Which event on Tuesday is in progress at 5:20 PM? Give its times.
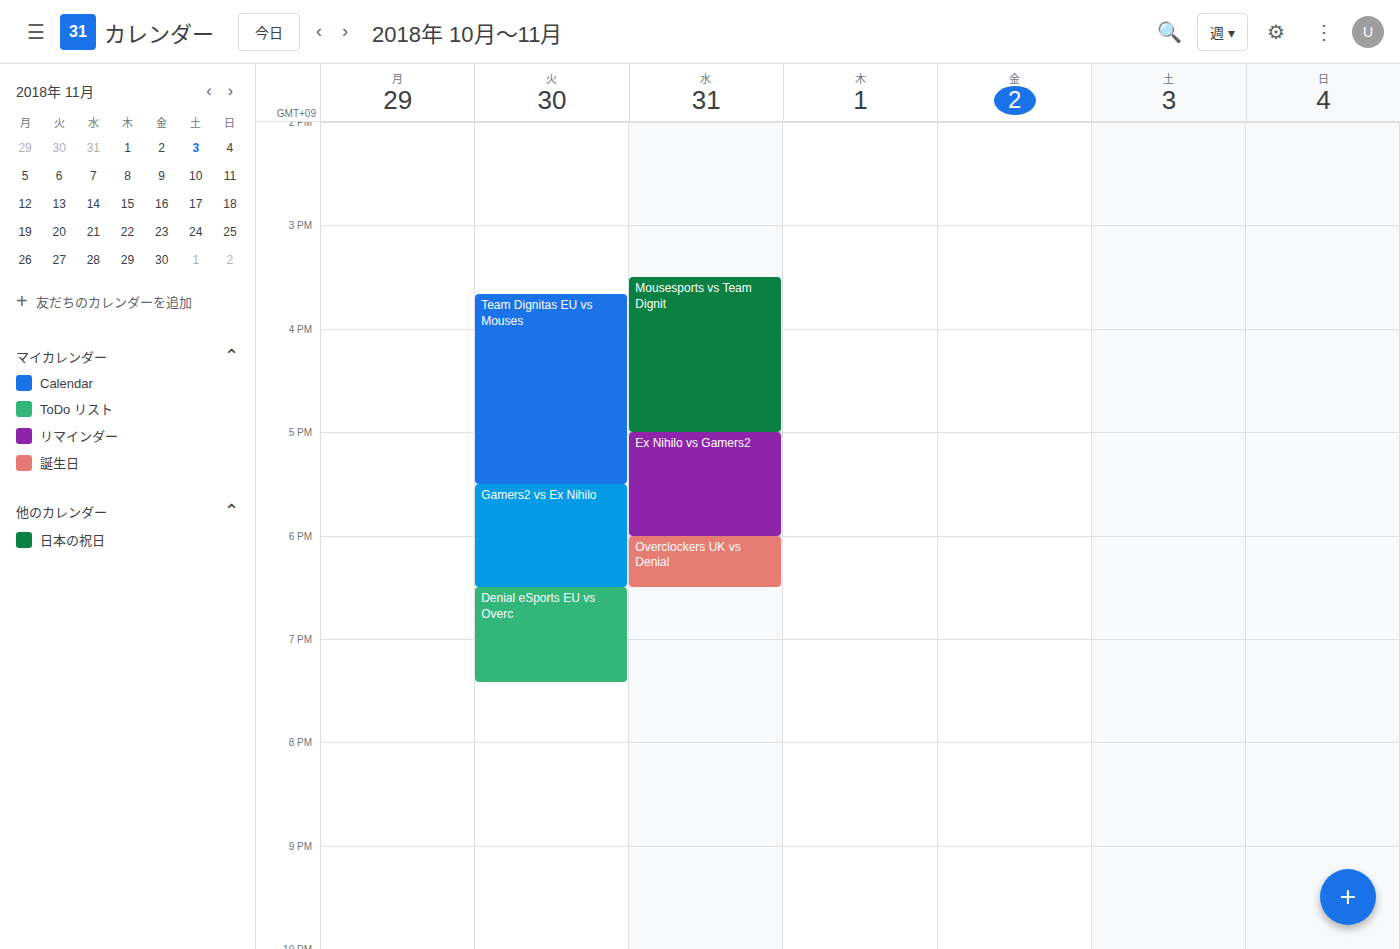
"Team Dignitas EU vs Mouses", 3:40 PM to 5:30 PM